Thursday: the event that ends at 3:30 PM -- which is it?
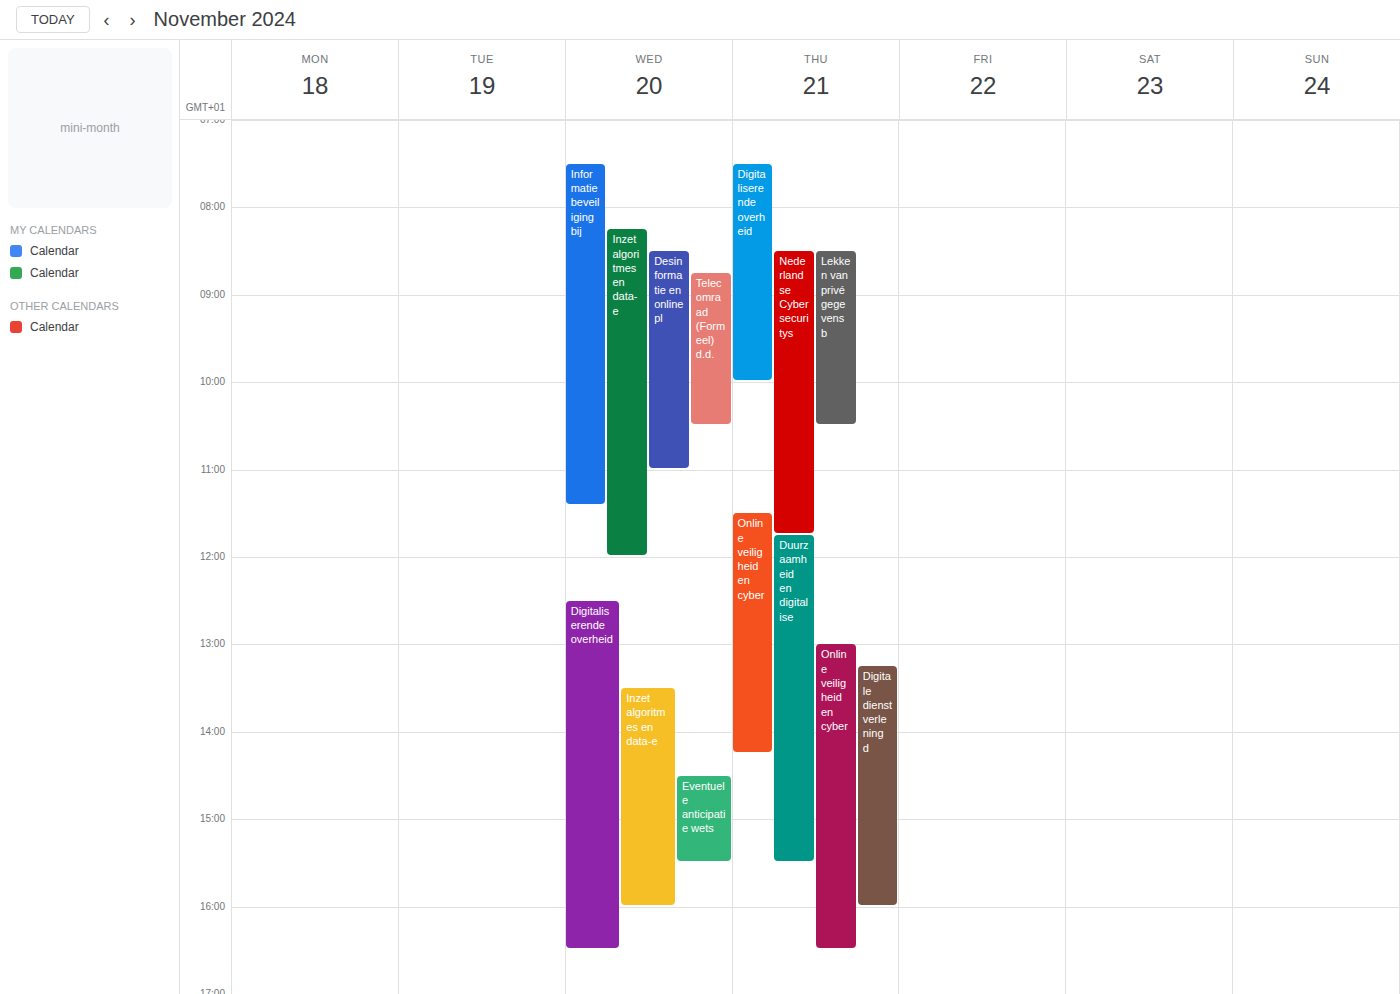
"Duurzaamheid en digitalise"